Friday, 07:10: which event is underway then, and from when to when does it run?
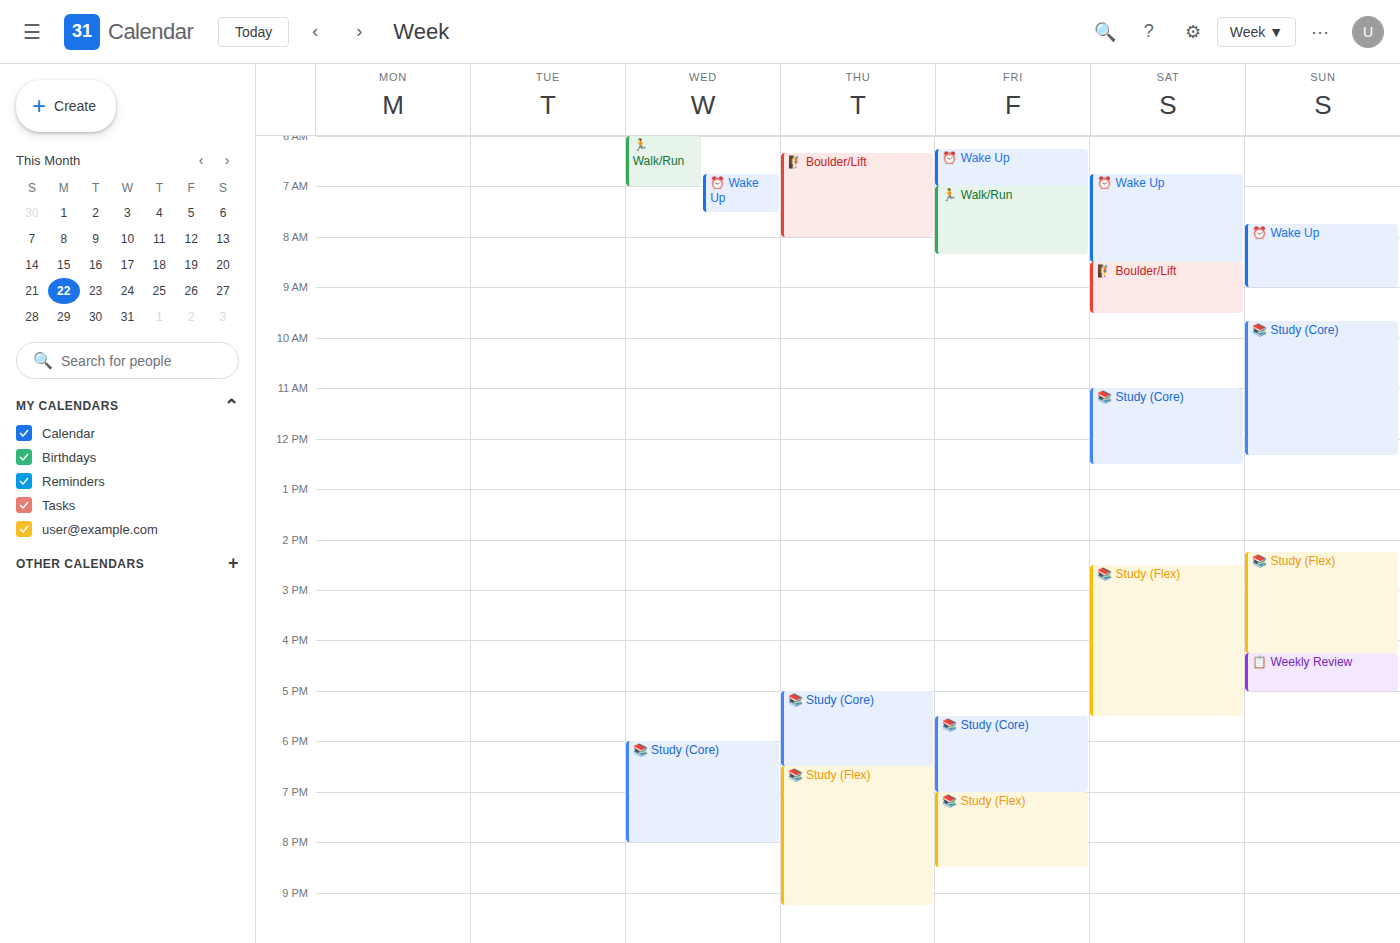
"🏃 Walk/Run", 07:00 to 08:20